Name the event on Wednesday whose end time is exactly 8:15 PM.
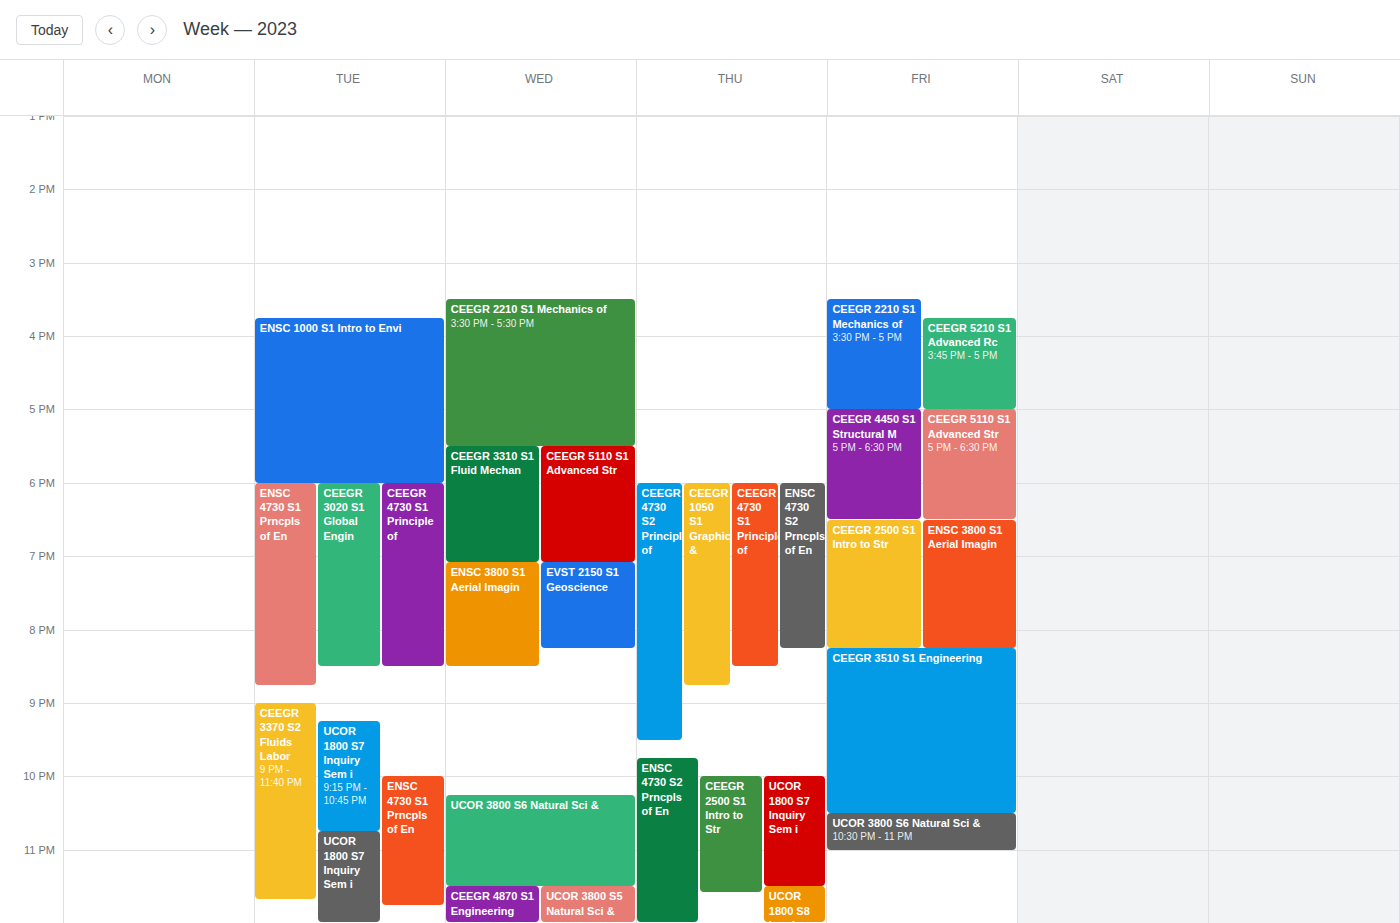
"EVST 2150 S1 Geoscience"